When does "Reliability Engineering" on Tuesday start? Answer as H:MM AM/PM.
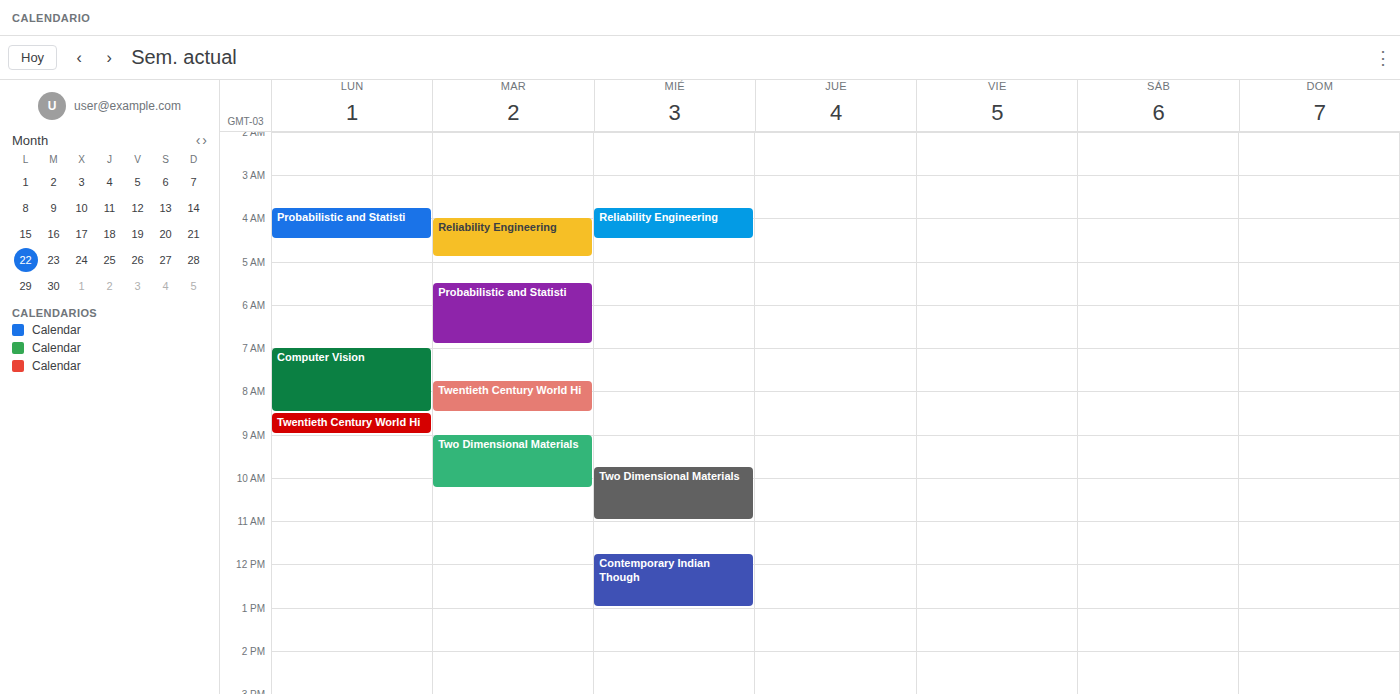
4:00 AM